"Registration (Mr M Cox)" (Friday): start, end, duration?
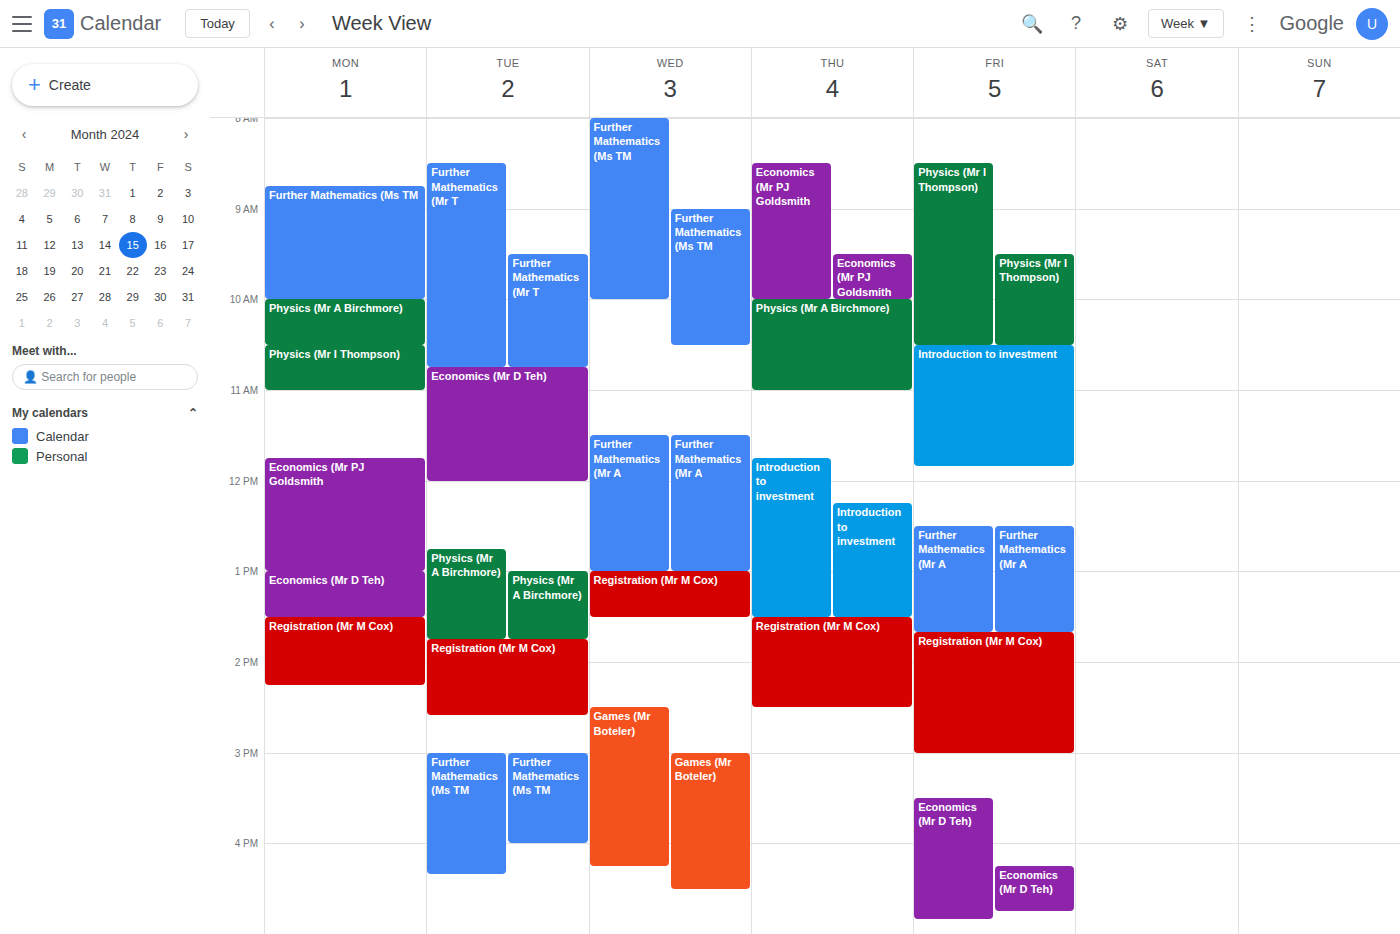
1:40 PM to 3:00 PM, 1 hour 20 minutes